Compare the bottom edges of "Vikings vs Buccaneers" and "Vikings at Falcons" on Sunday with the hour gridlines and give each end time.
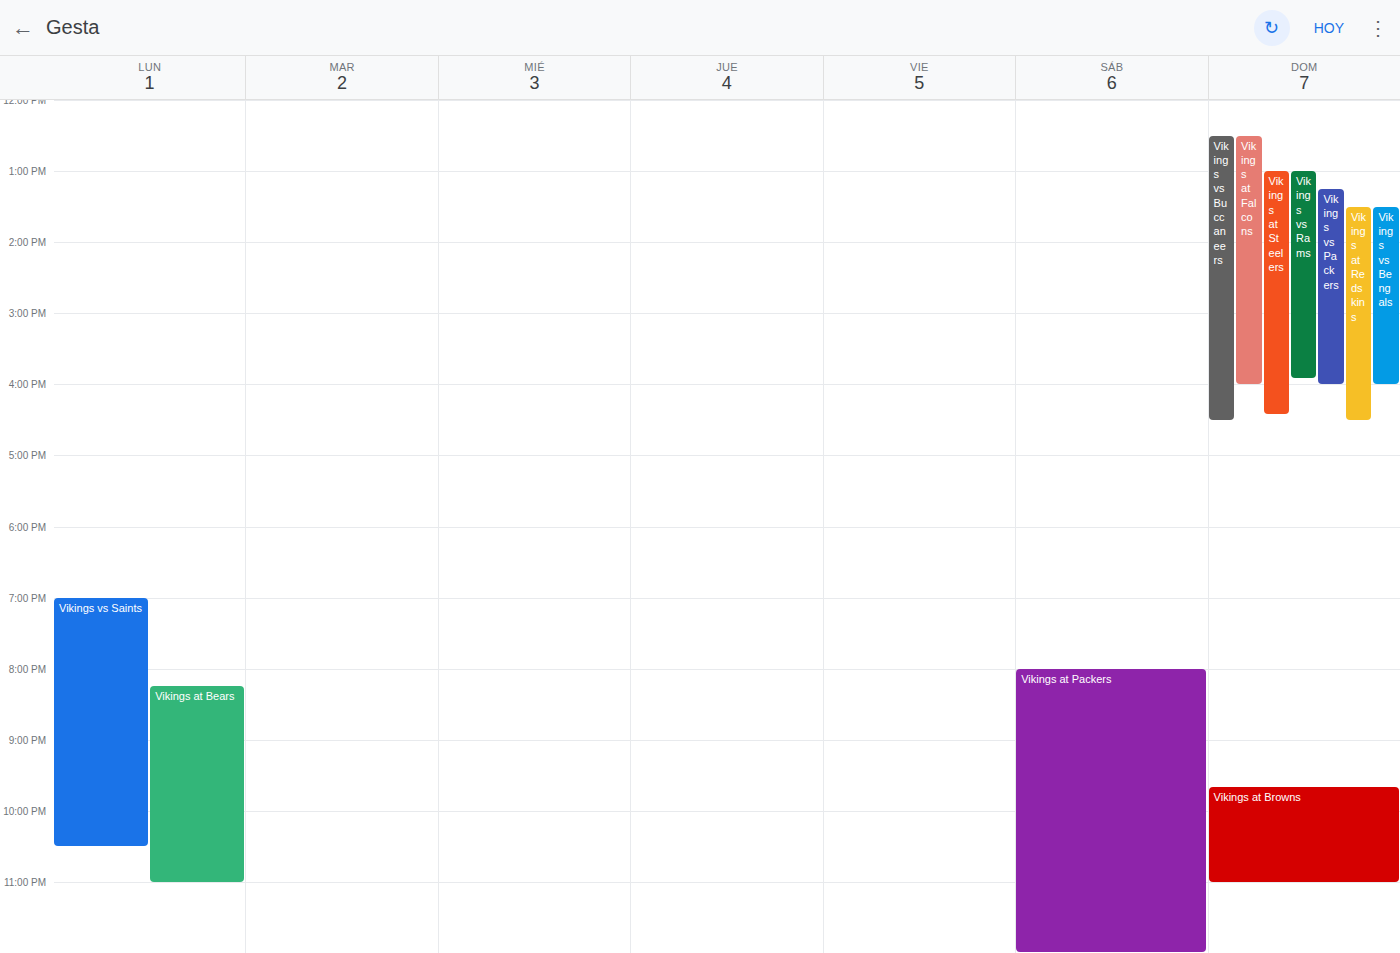
"Vikings vs Buccaneers": 4:30 PM, halfway between the 4 PM and 5 PM lines. "Vikings at Falcons": 4:00 PM, exactly on the 4 PM line.